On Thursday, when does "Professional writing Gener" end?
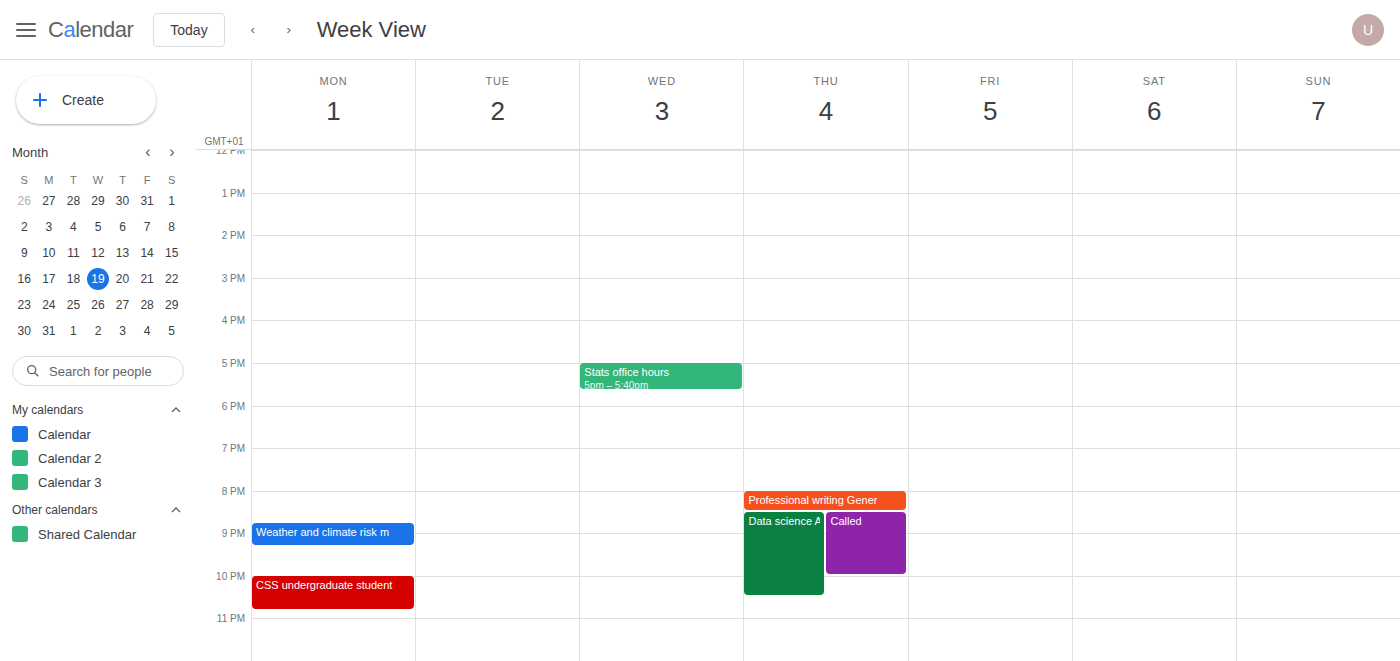
20:30